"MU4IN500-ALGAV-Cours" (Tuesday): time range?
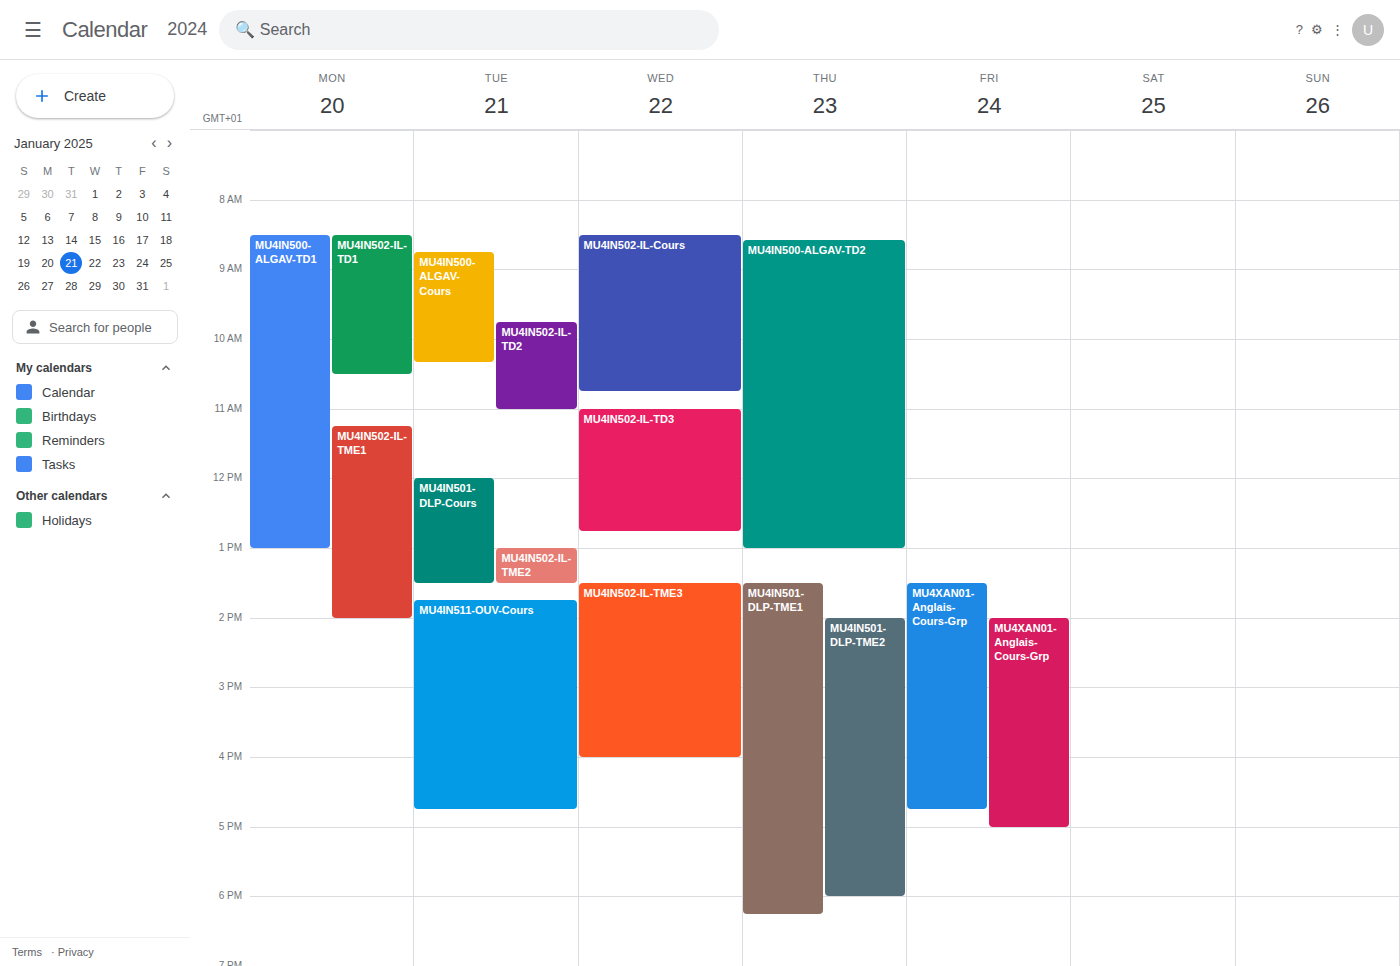
8:45 AM to 10:20 AM